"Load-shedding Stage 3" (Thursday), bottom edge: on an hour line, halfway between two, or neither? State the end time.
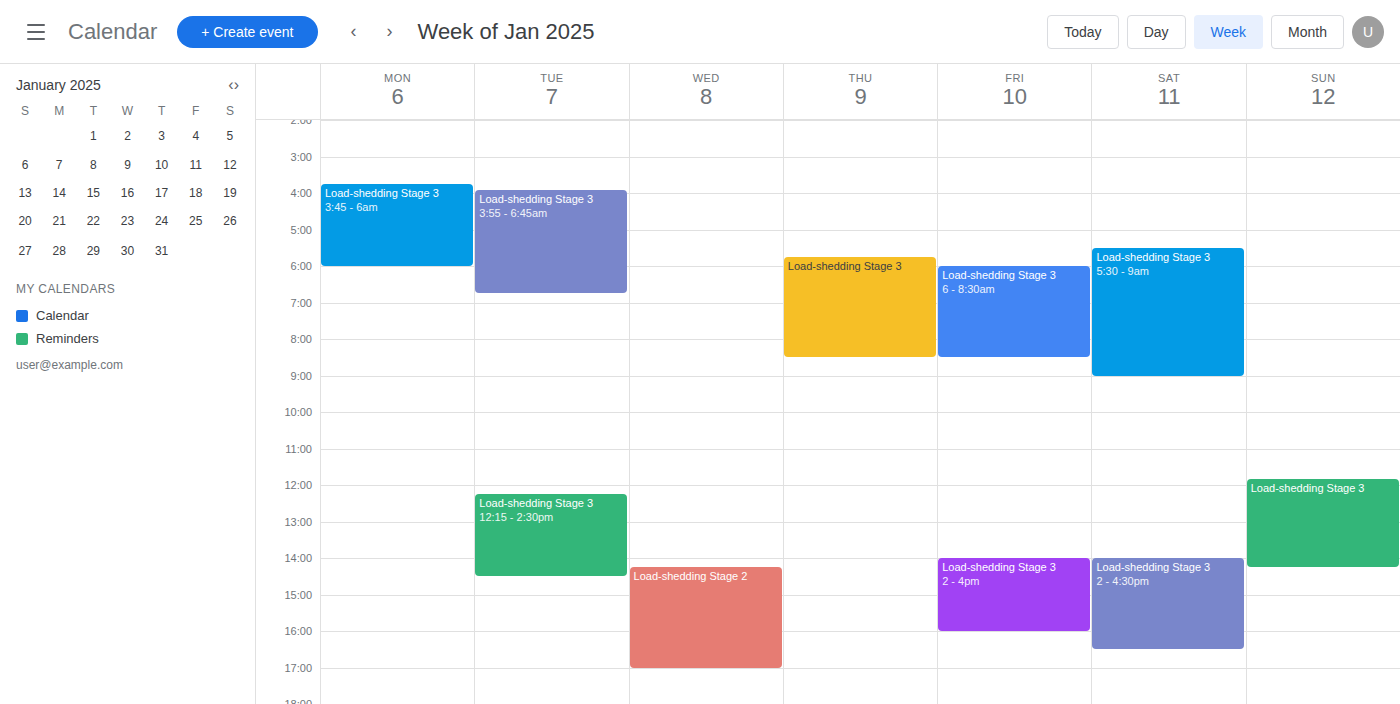
08:30 -- halfway between the 08:00 and 09:00 lines.